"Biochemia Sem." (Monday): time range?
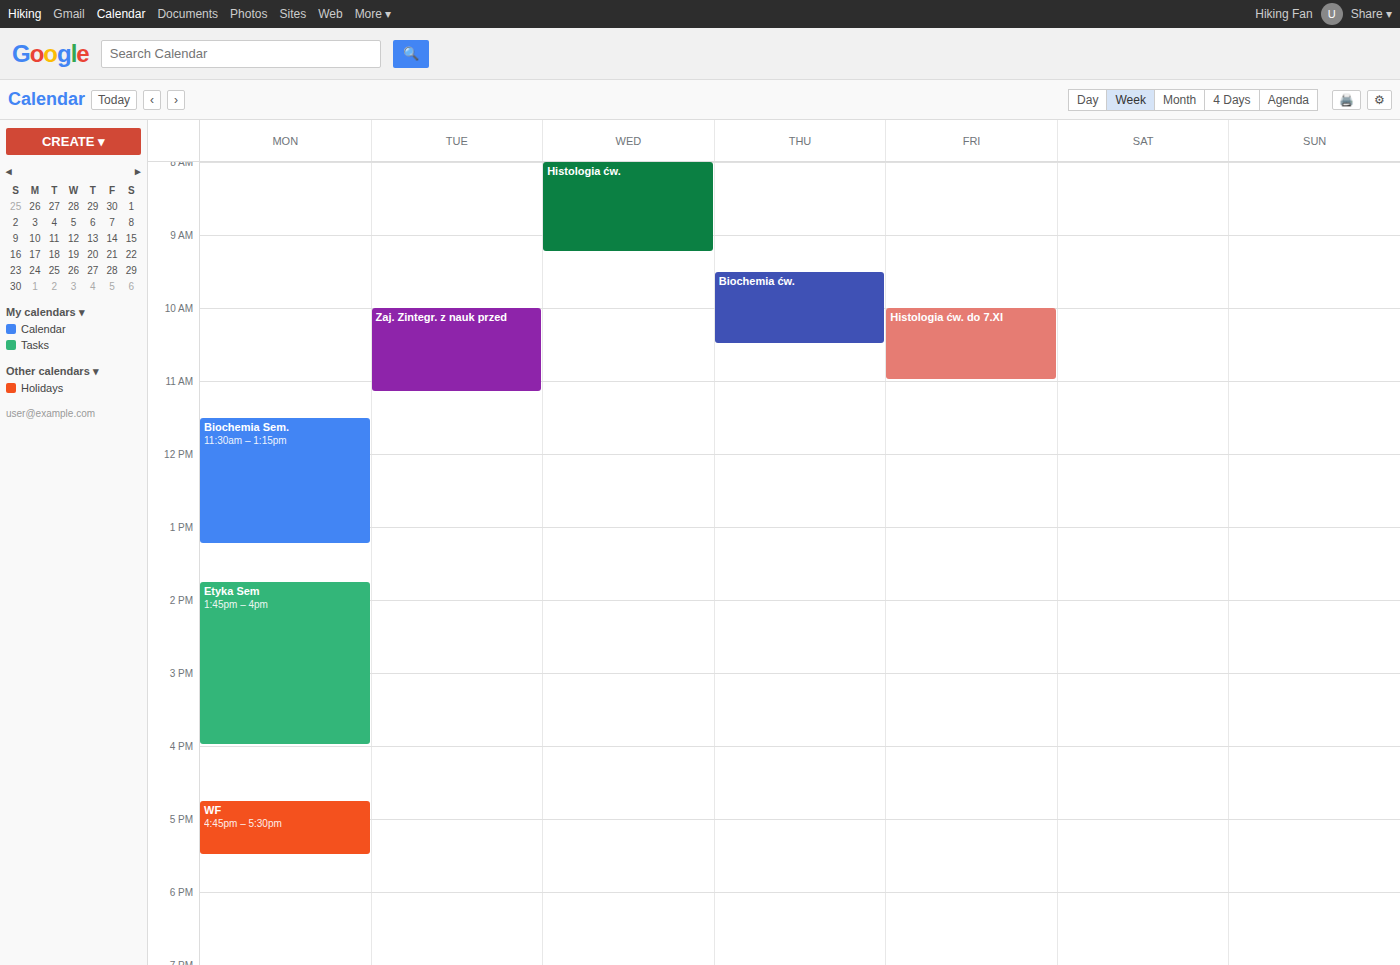
11:30 AM to 1:15 PM